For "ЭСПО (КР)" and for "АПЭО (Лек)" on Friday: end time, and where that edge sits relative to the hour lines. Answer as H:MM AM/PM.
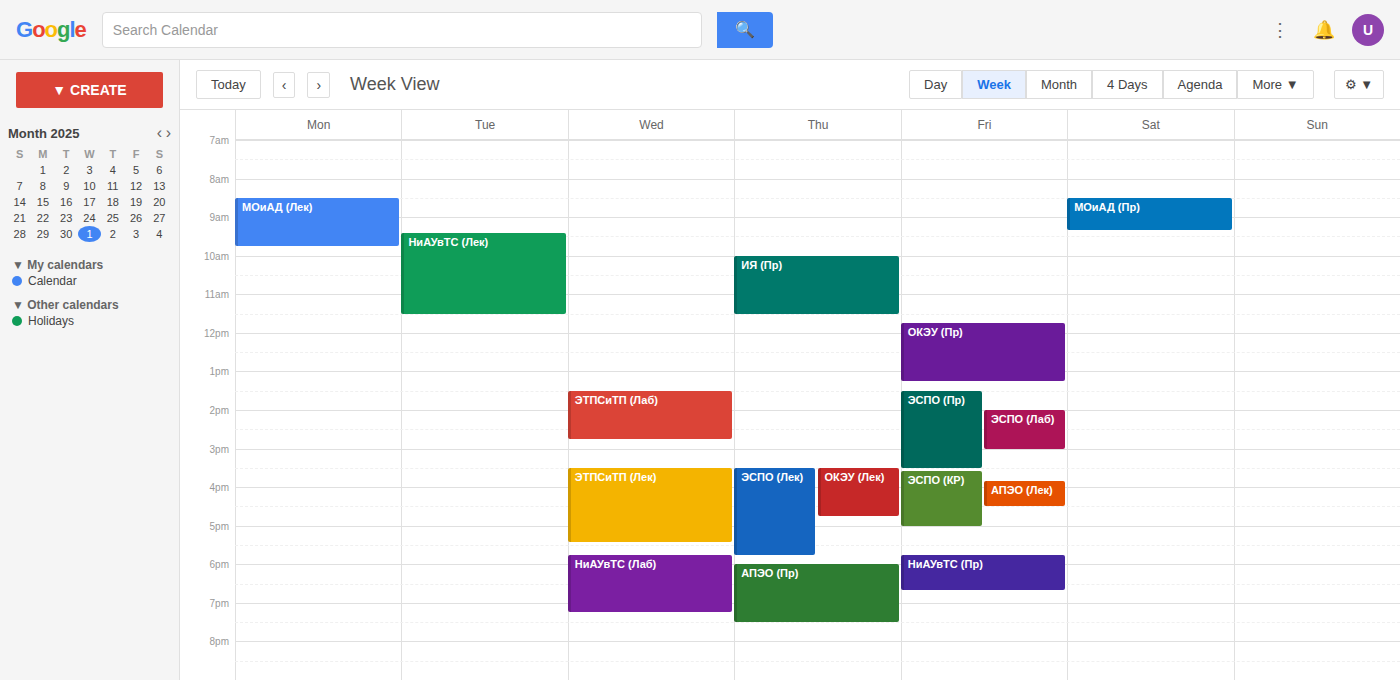
"ЭСПО (КР)": 5:00 PM, exactly on the 5 PM line. "АПЭО (Лек)": 4:30 PM, halfway between the 4 PM and 5 PM lines.